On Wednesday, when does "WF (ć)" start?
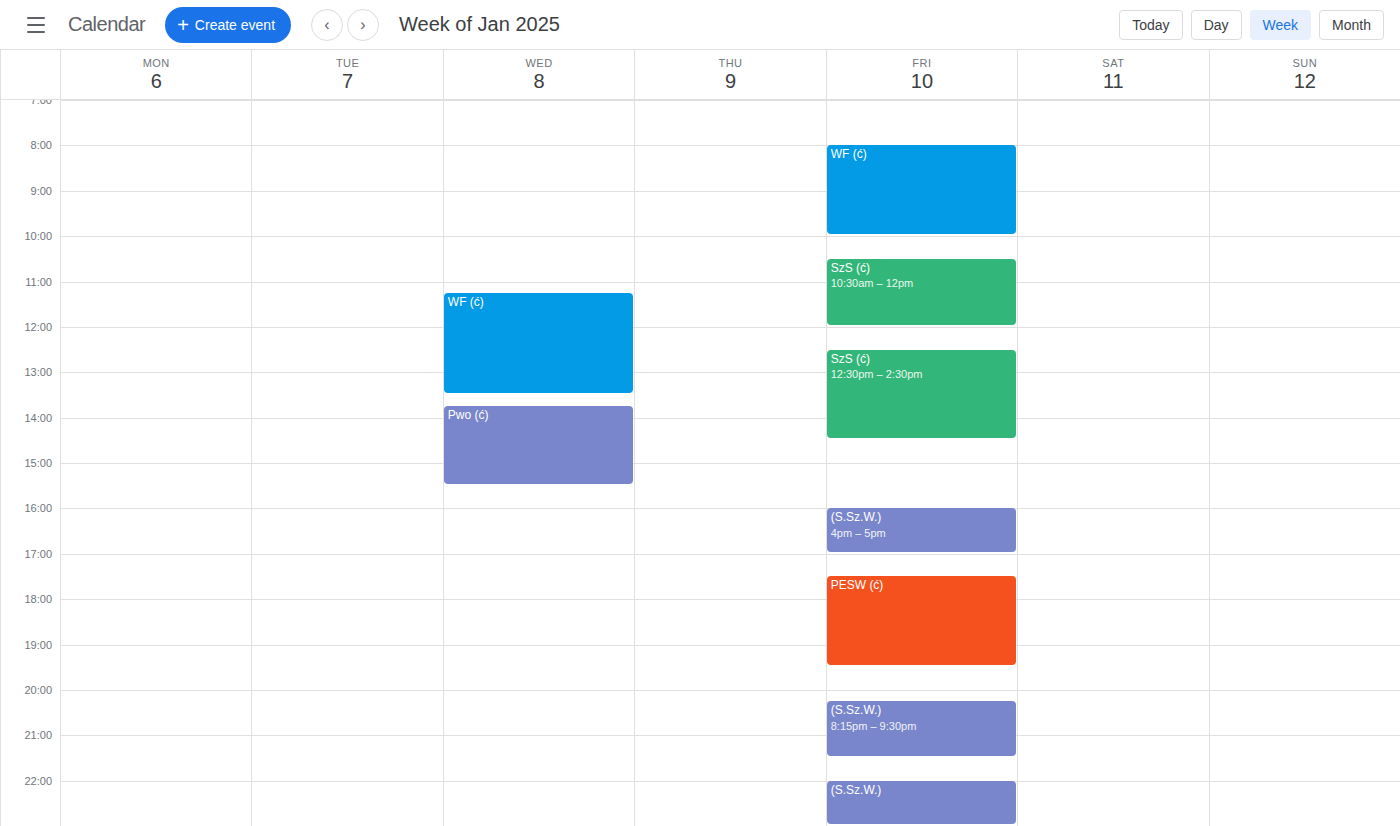
11:15 AM